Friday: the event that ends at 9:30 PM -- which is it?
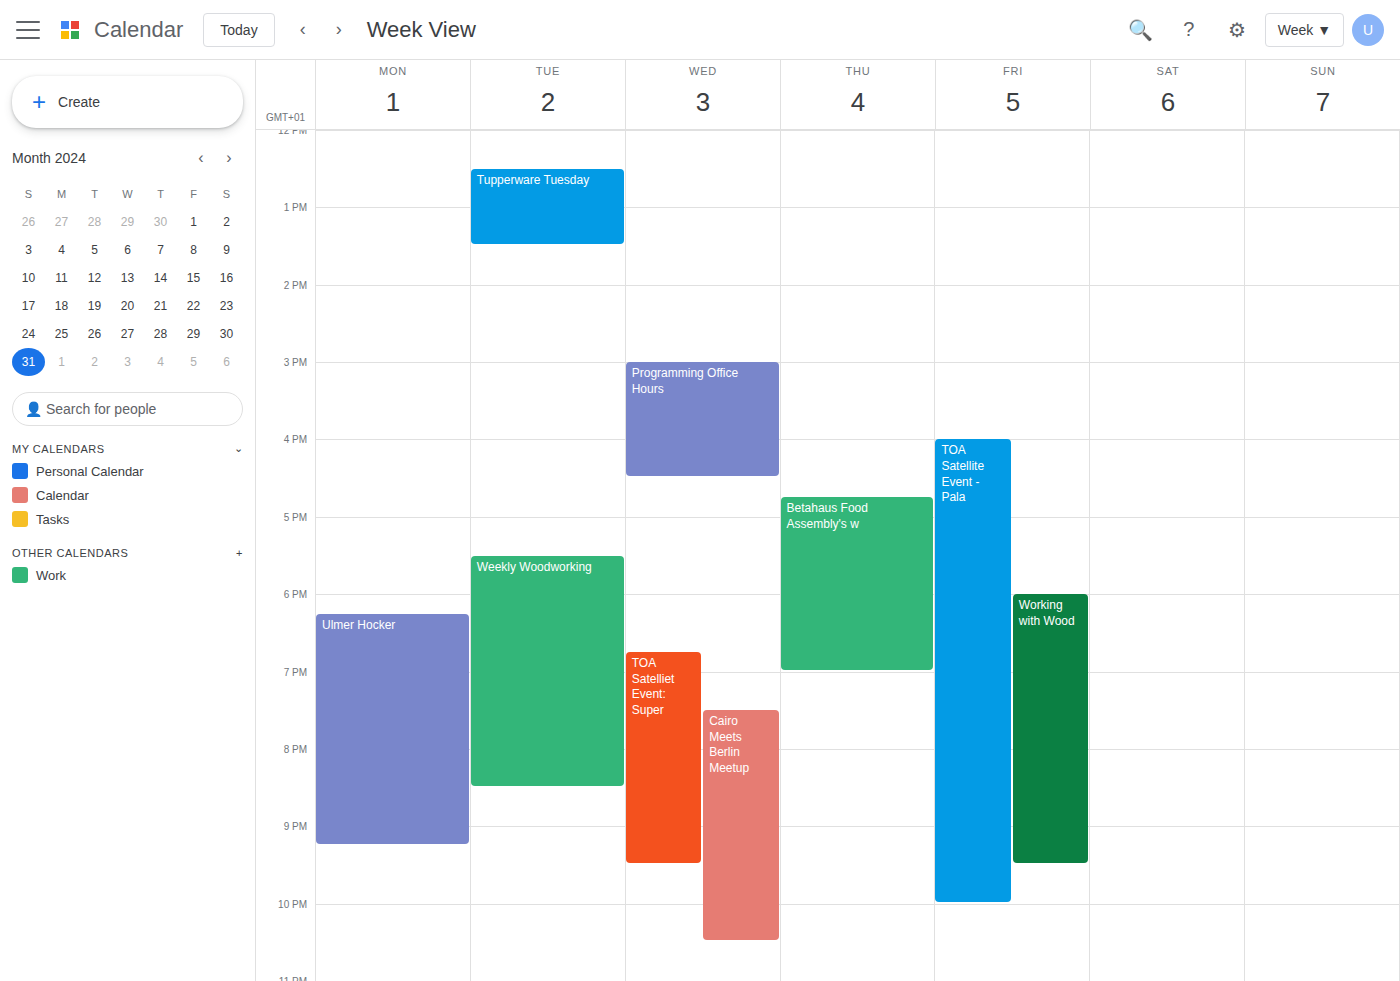
"Working with Wood"